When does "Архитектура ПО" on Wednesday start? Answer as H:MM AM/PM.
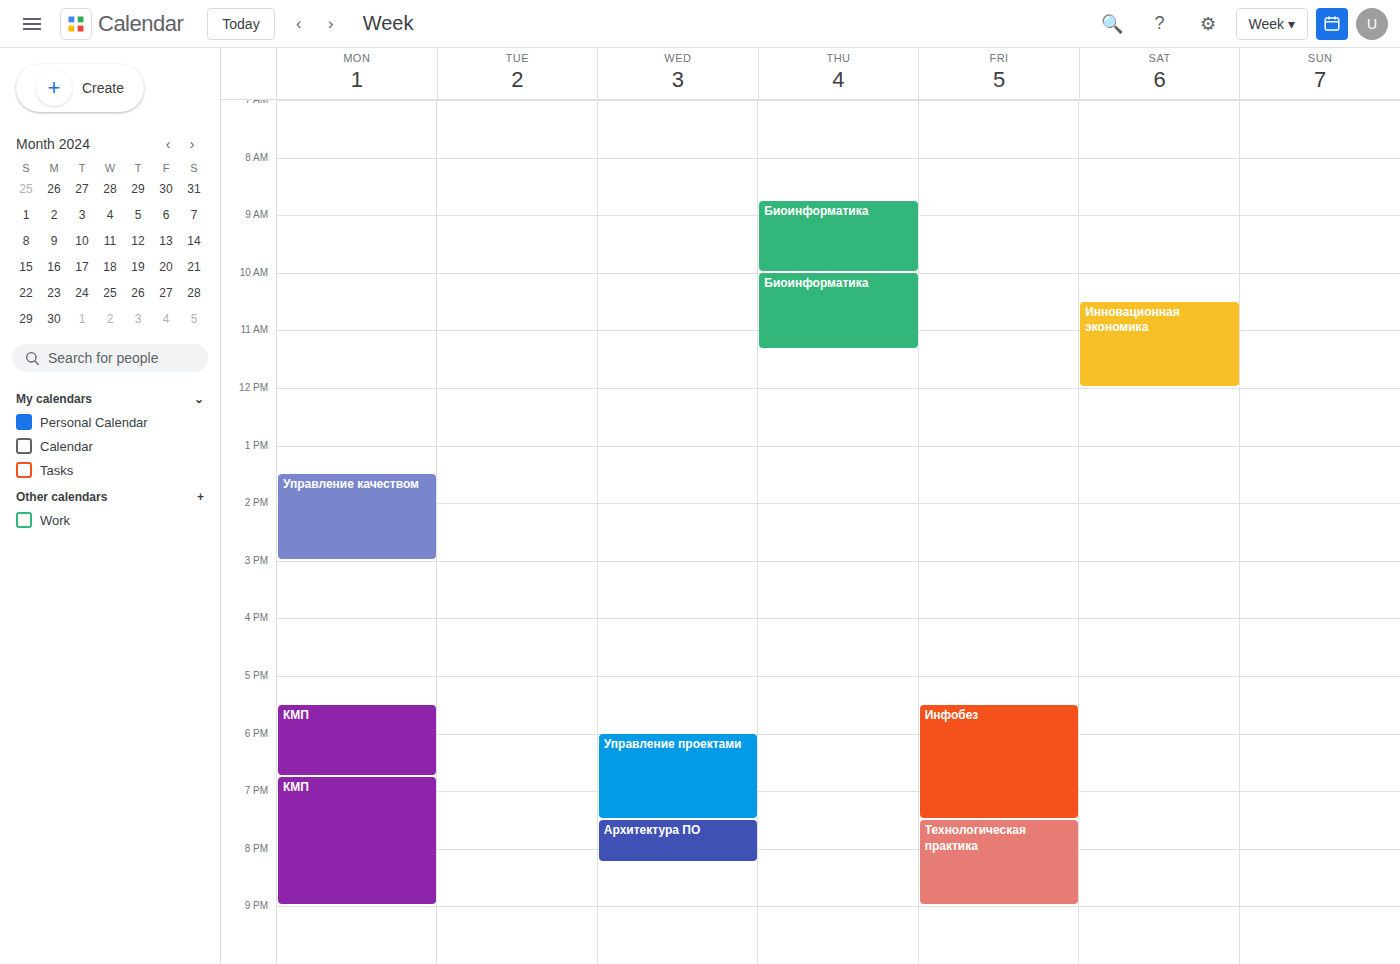
7:30 PM